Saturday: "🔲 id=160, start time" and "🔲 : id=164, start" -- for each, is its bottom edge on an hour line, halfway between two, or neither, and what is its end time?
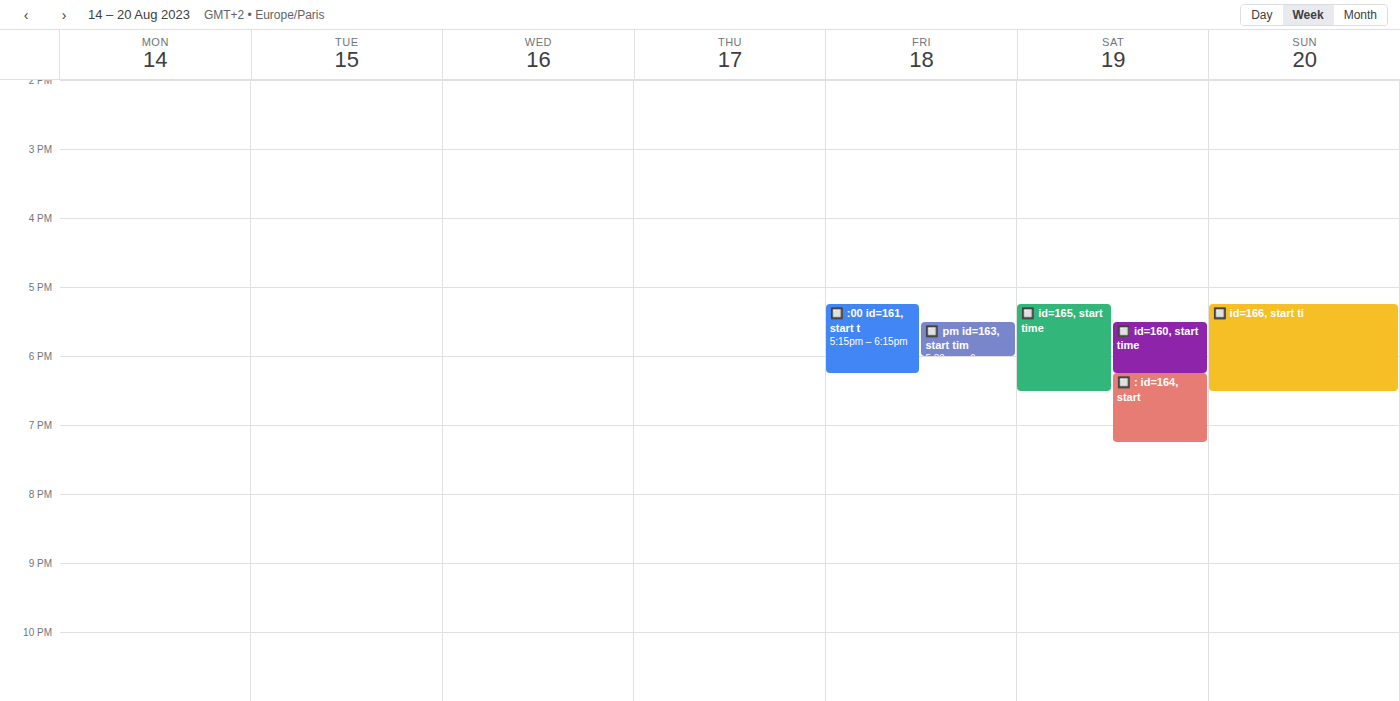
"🔲 id=160, start time": 6:15 PM, neither: a quarter of the way from the 6 PM line to the 7 PM line. "🔲 : id=164, start": 7:15 PM, neither: a quarter of the way from the 7 PM line to the 8 PM line.